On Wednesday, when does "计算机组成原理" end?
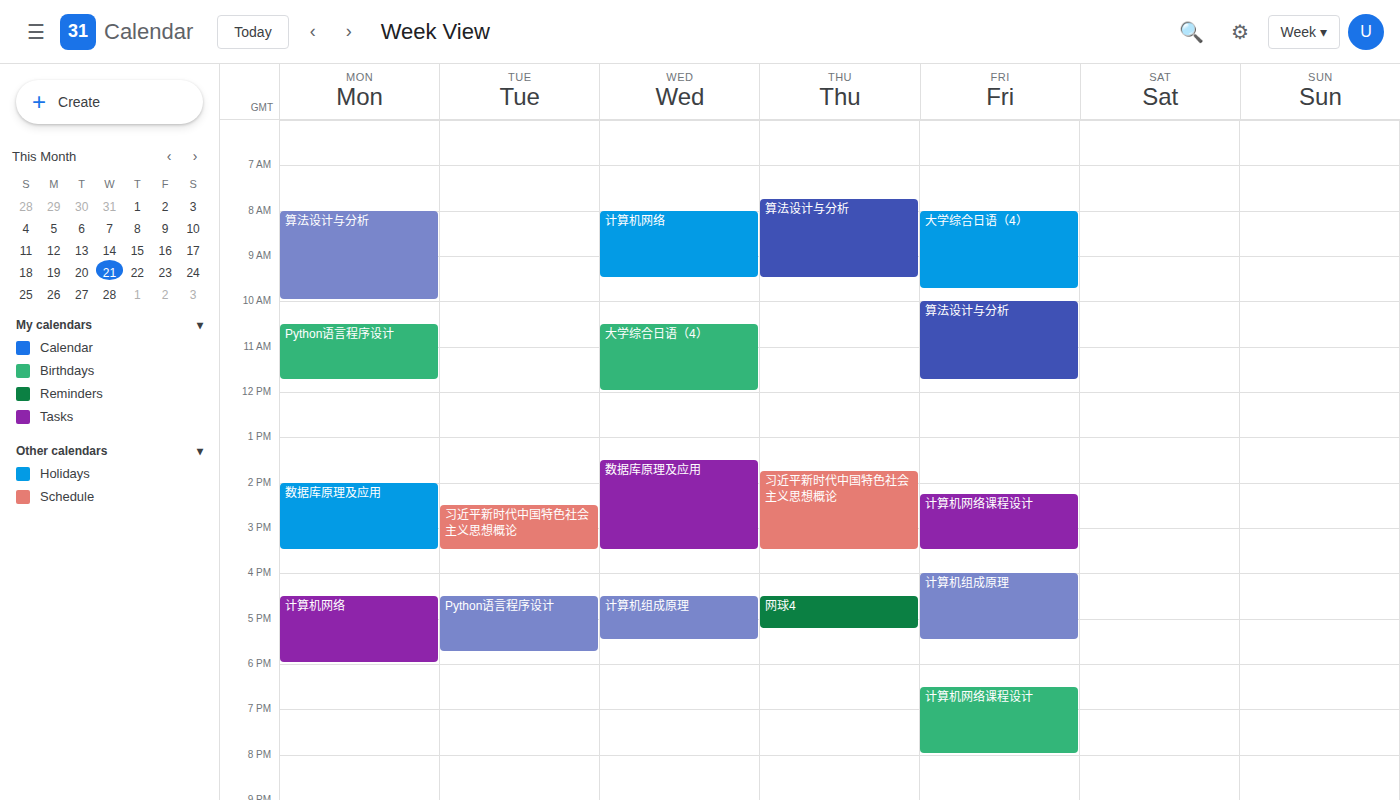
5:30 PM